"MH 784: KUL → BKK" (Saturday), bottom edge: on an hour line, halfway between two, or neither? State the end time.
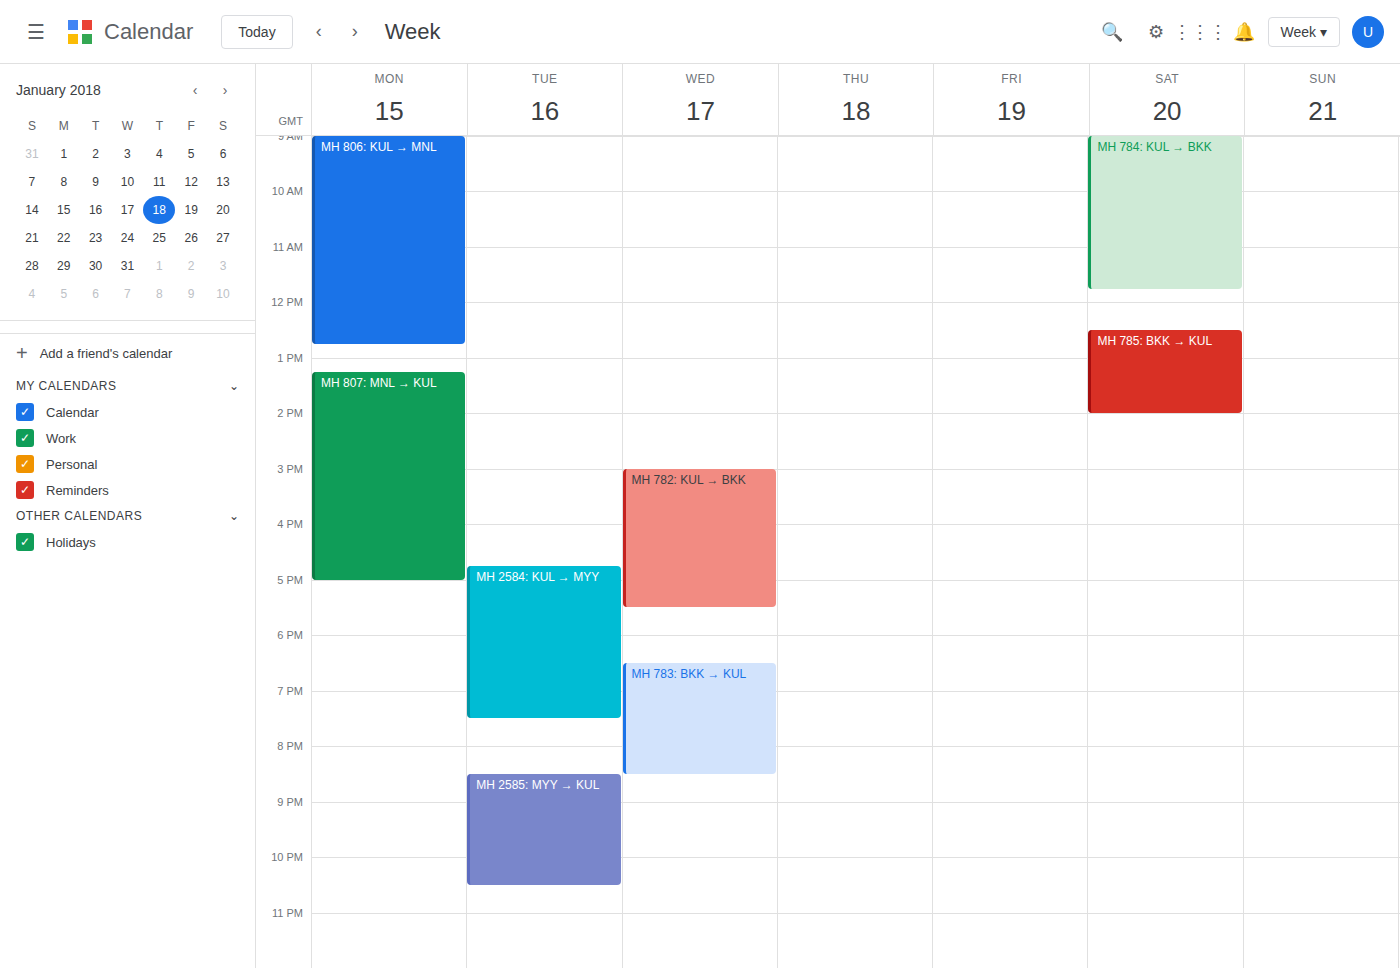
11:45 AM -- neither: three quarters of the way from the 11 AM line to the 12 PM line.